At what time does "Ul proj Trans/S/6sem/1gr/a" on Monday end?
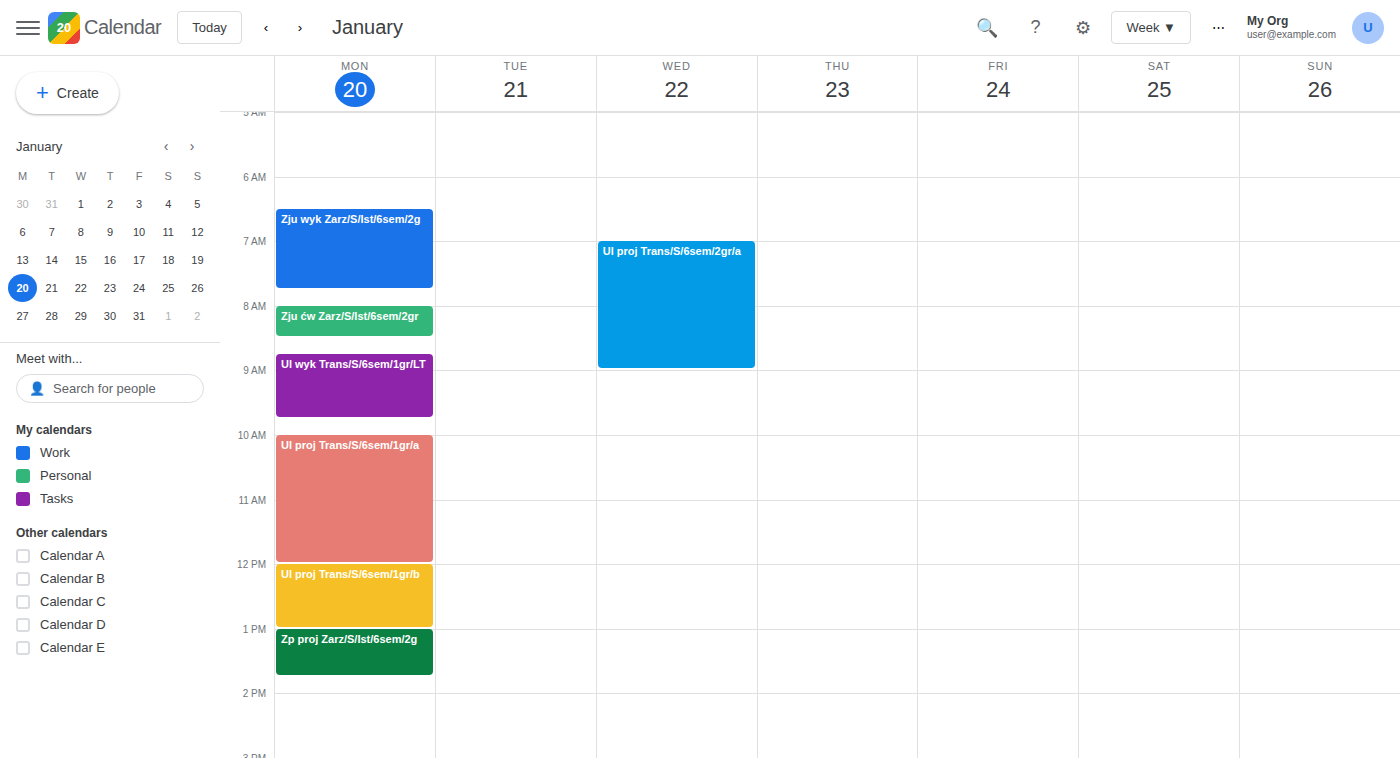
12:00 PM